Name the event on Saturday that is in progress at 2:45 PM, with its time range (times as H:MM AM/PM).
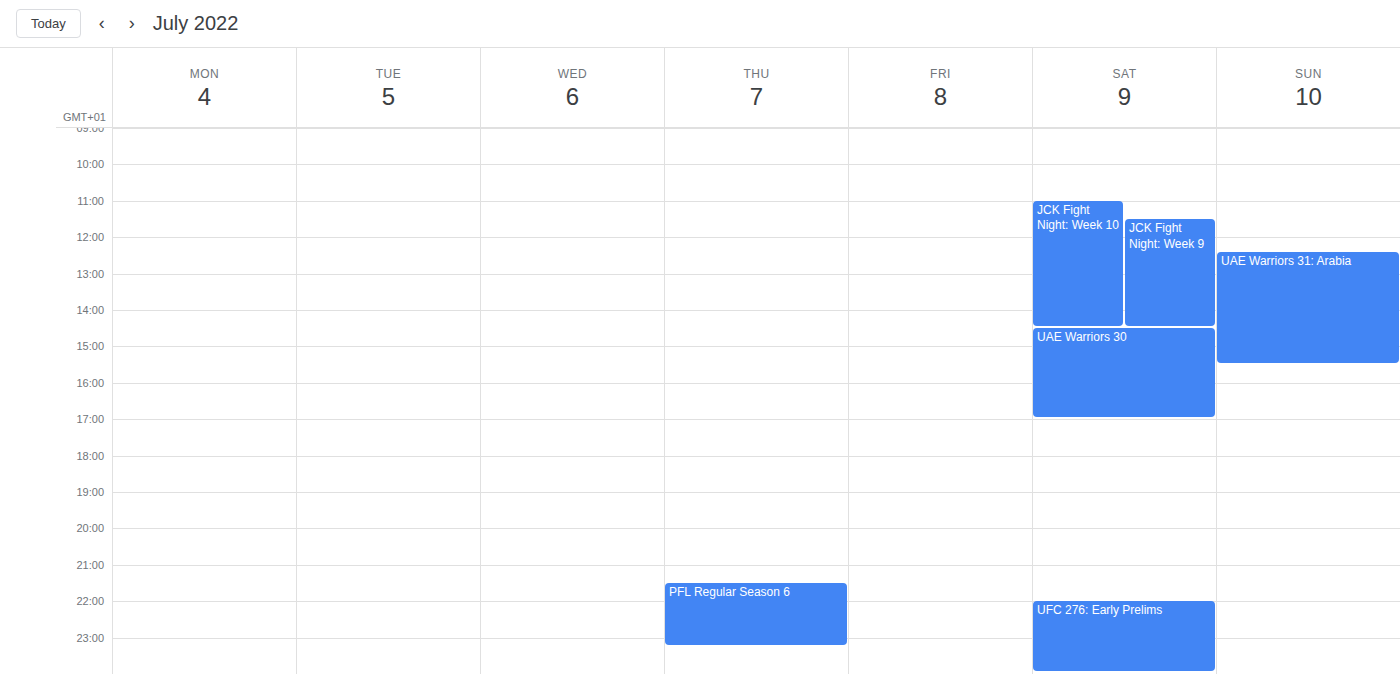
"UAE Warriors 30", 2:30 PM to 5:00 PM